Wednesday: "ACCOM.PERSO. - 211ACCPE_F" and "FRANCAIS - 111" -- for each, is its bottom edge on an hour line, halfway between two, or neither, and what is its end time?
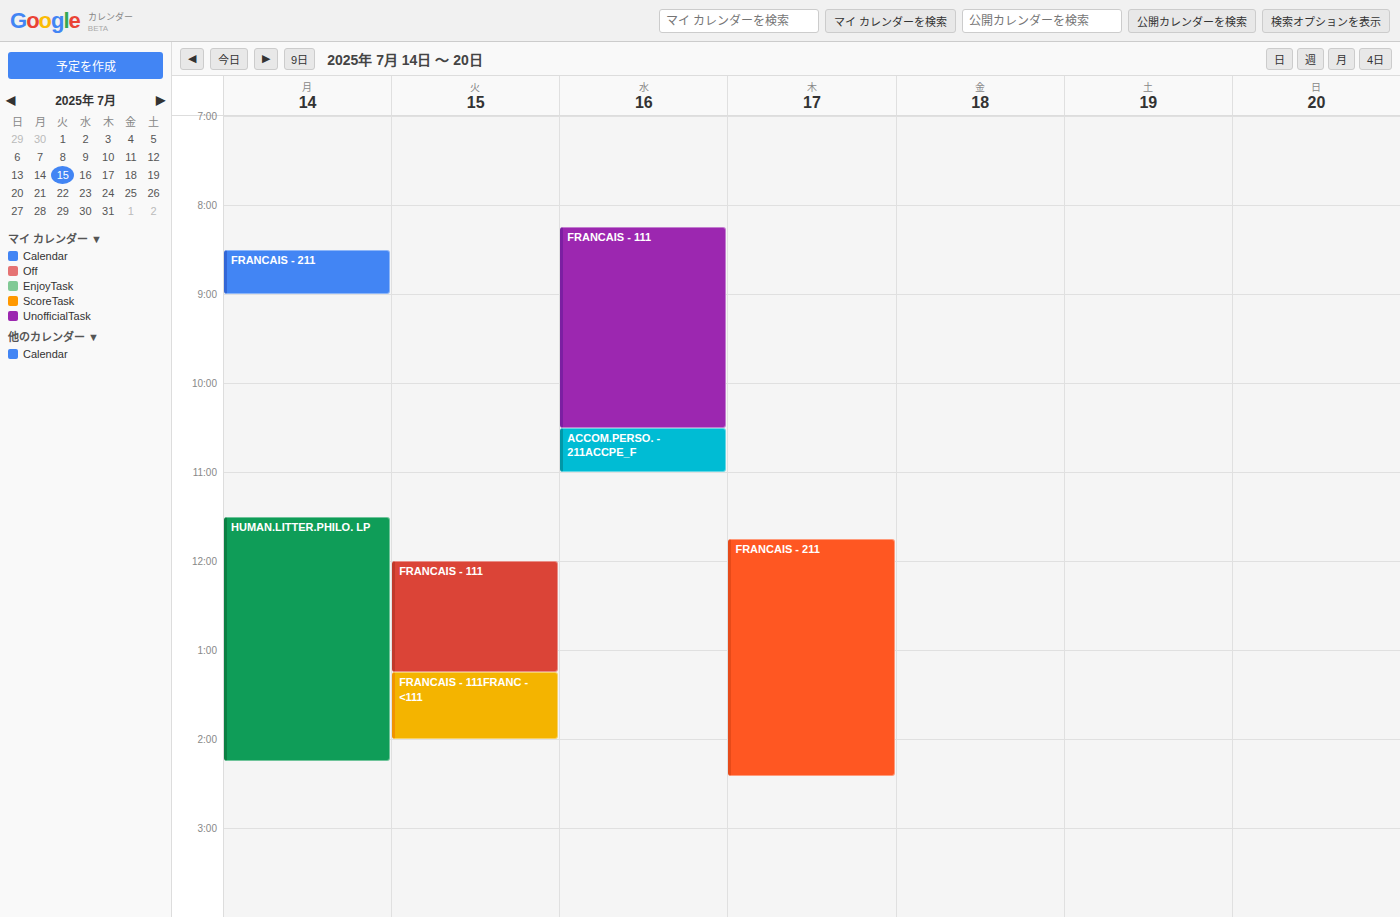
"ACCOM.PERSO. - 211ACCPE_F": 11:00 AM, exactly on the 11 AM line. "FRANCAIS - 111": 10:30 AM, halfway between the 10 AM and 11 AM lines.